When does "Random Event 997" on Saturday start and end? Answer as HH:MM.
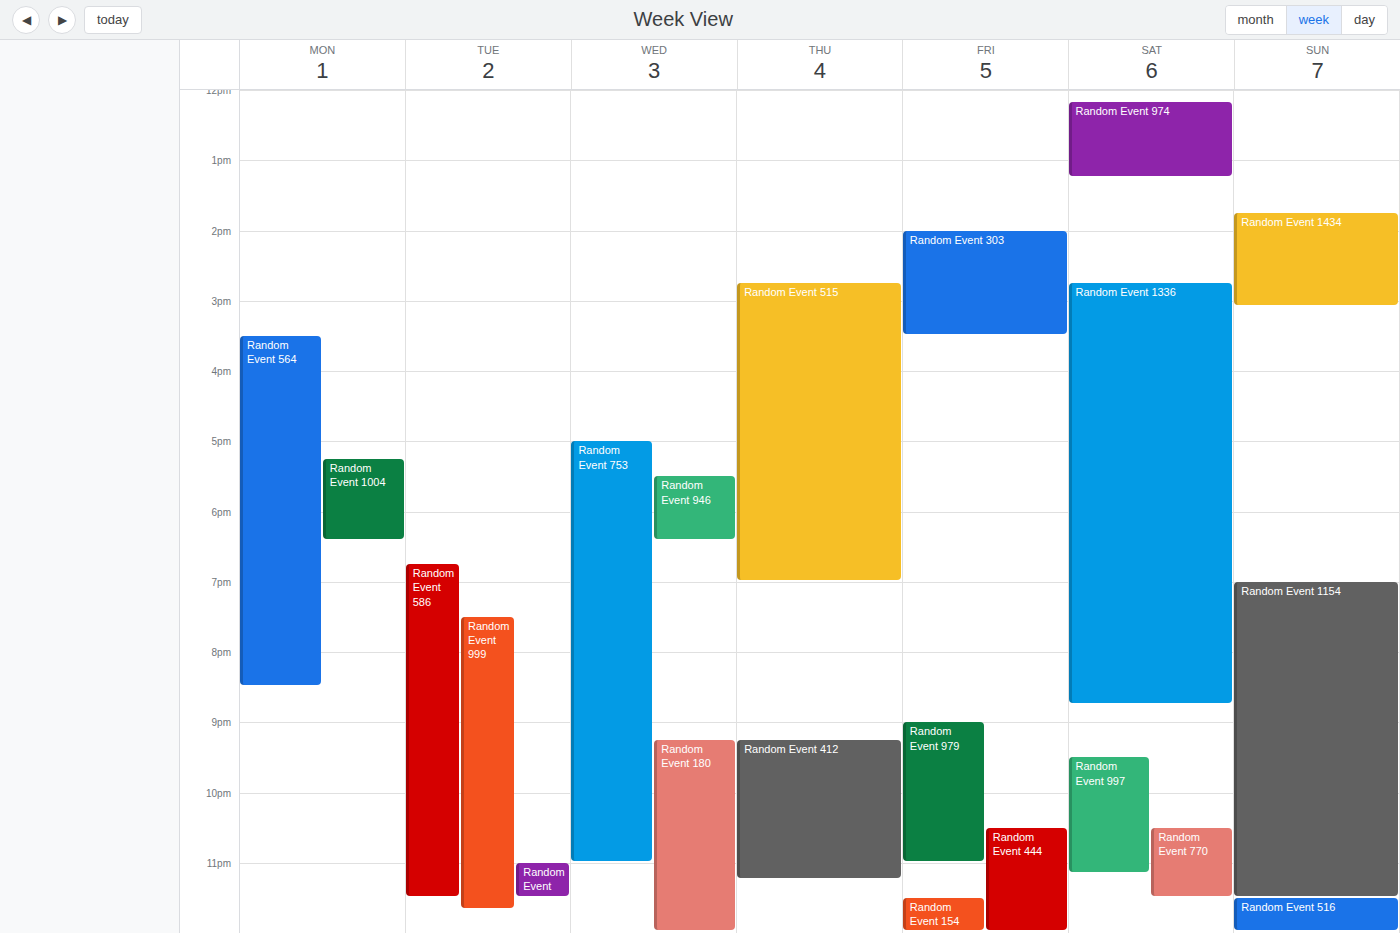
21:30 to 23:10